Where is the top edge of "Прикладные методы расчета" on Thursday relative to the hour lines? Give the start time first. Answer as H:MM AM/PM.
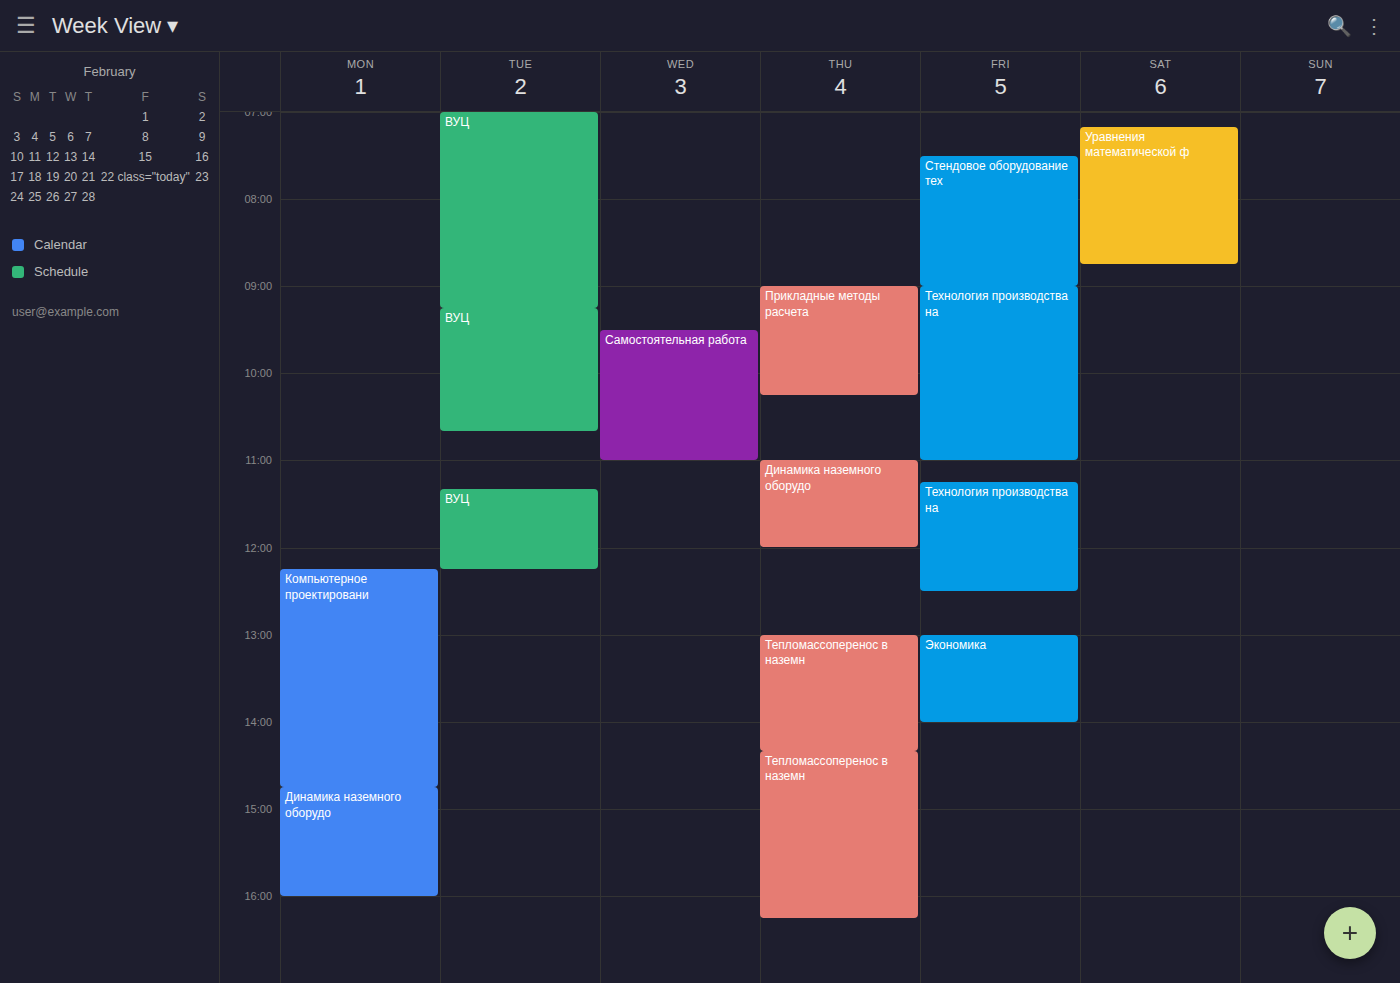
9:00 AM -- exactly on the 9 AM line.